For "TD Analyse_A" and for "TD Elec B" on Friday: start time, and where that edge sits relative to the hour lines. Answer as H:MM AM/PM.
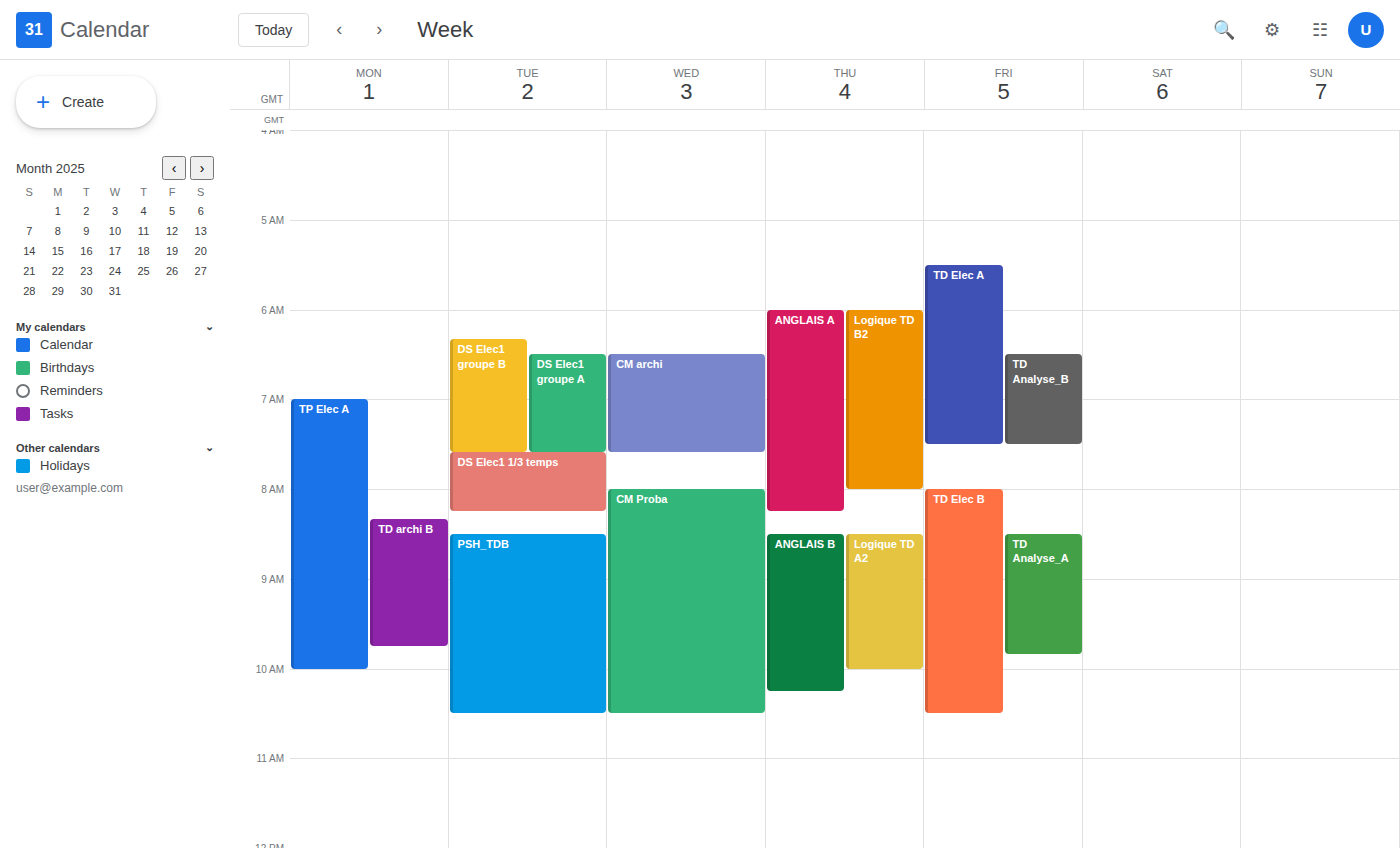
"TD Analyse_A": 8:30 AM, halfway between the 8 AM and 9 AM lines. "TD Elec B": 8:00 AM, exactly on the 8 AM line.